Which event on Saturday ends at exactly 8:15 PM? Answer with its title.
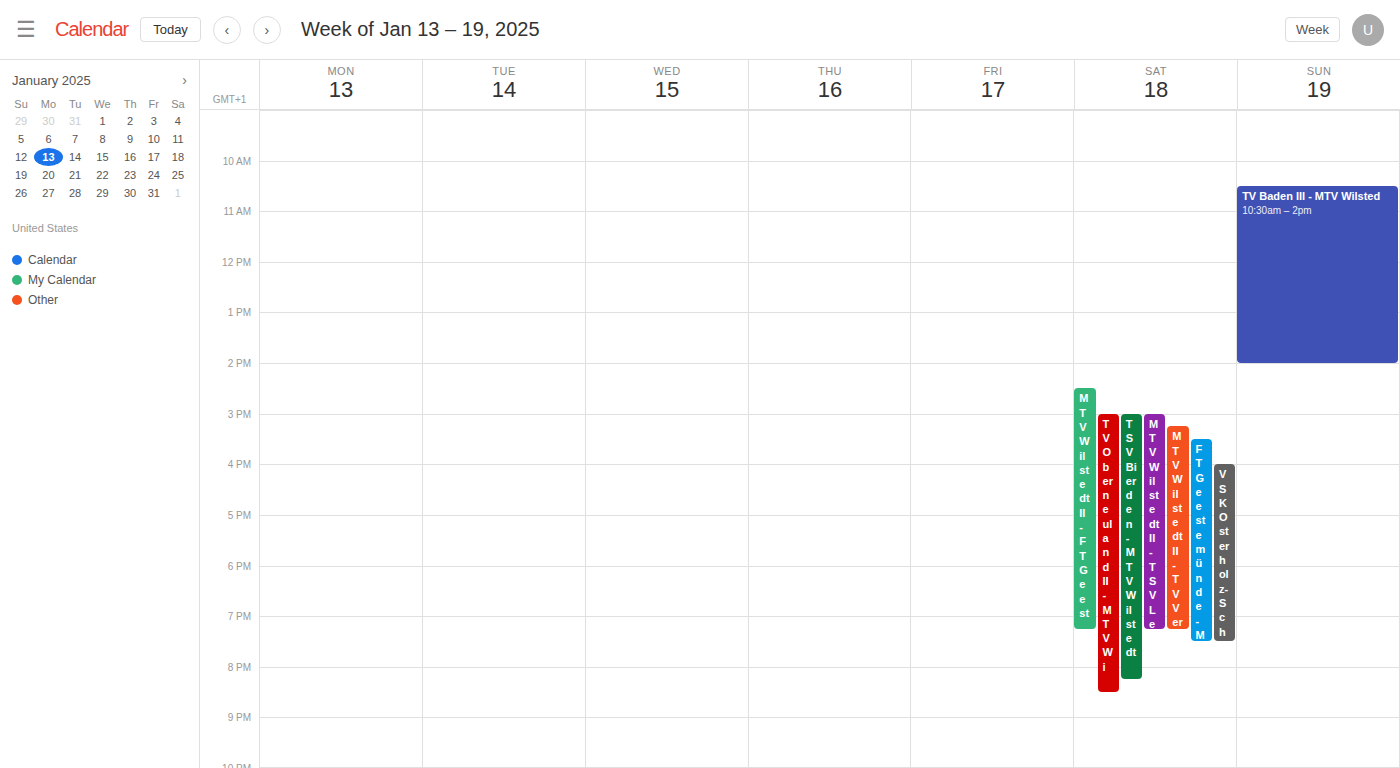
"TSV Bierden - MTV Wilstedt"